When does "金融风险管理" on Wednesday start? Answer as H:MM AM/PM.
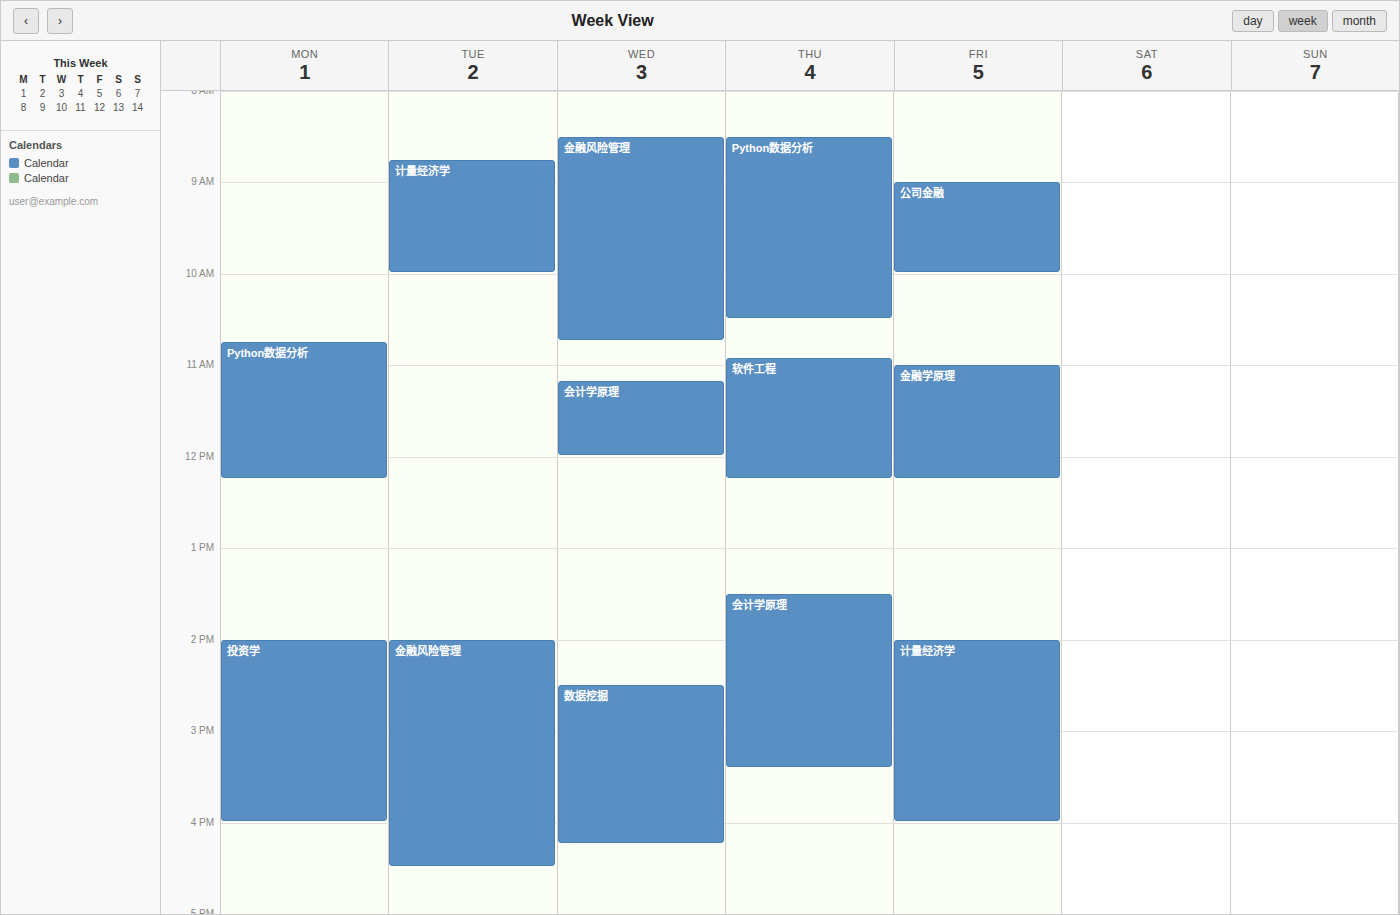
8:30 AM